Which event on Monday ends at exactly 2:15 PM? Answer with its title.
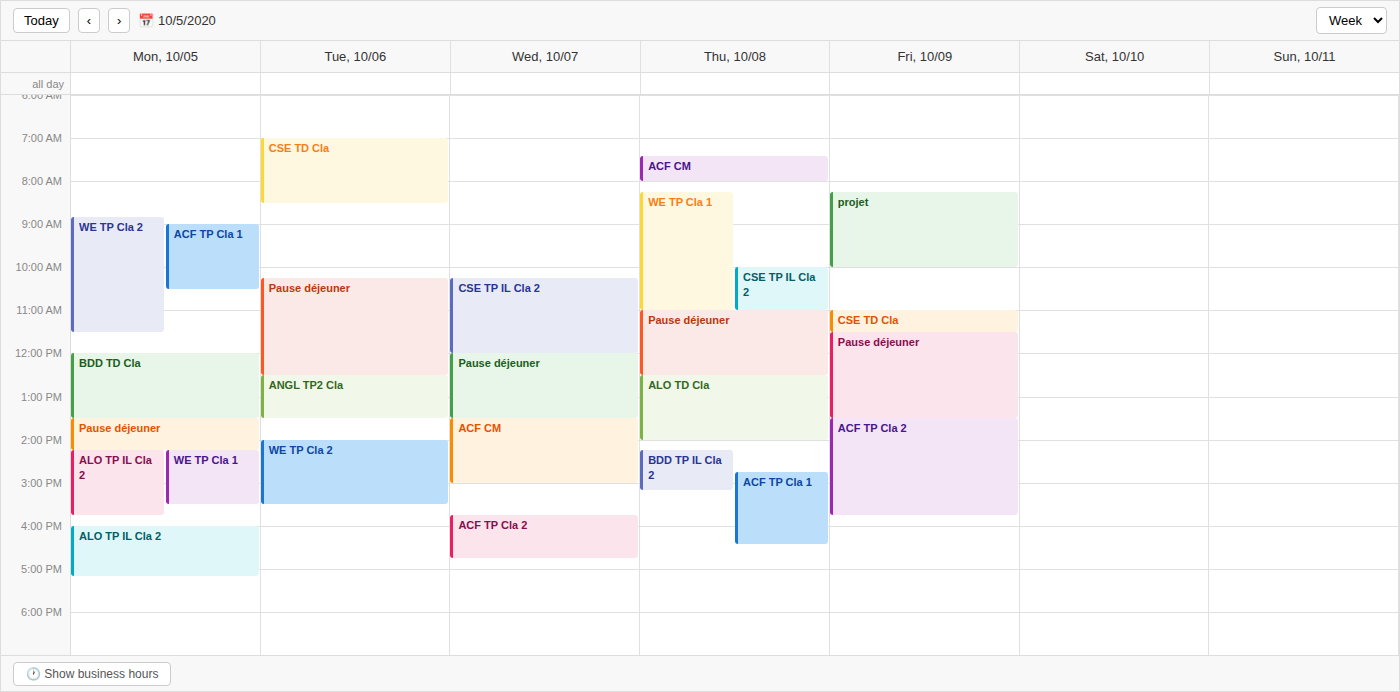
"Pause déjeuner"